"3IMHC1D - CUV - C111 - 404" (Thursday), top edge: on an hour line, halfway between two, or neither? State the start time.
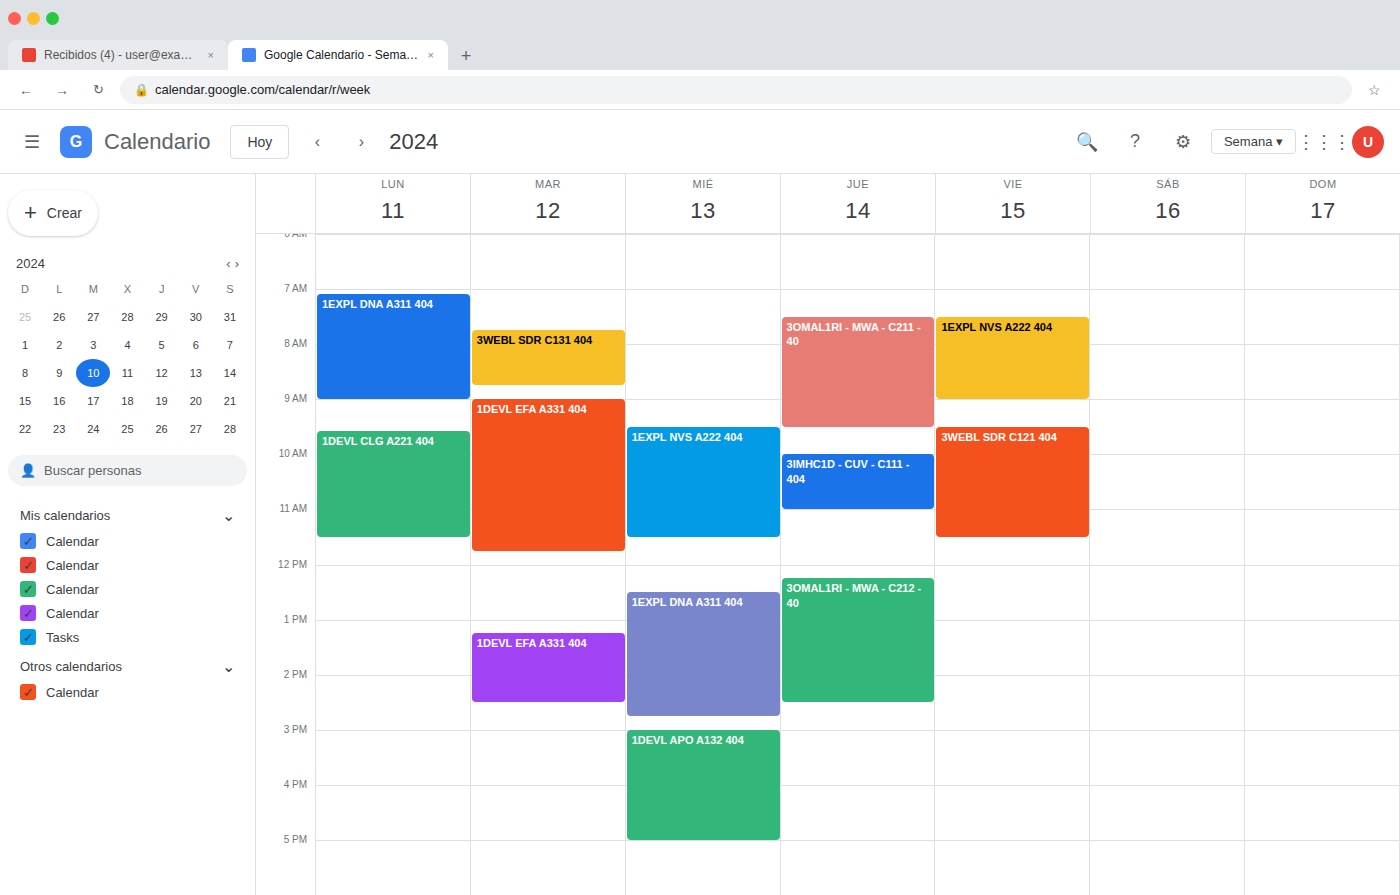
10:00 AM -- exactly on the 10 AM line.